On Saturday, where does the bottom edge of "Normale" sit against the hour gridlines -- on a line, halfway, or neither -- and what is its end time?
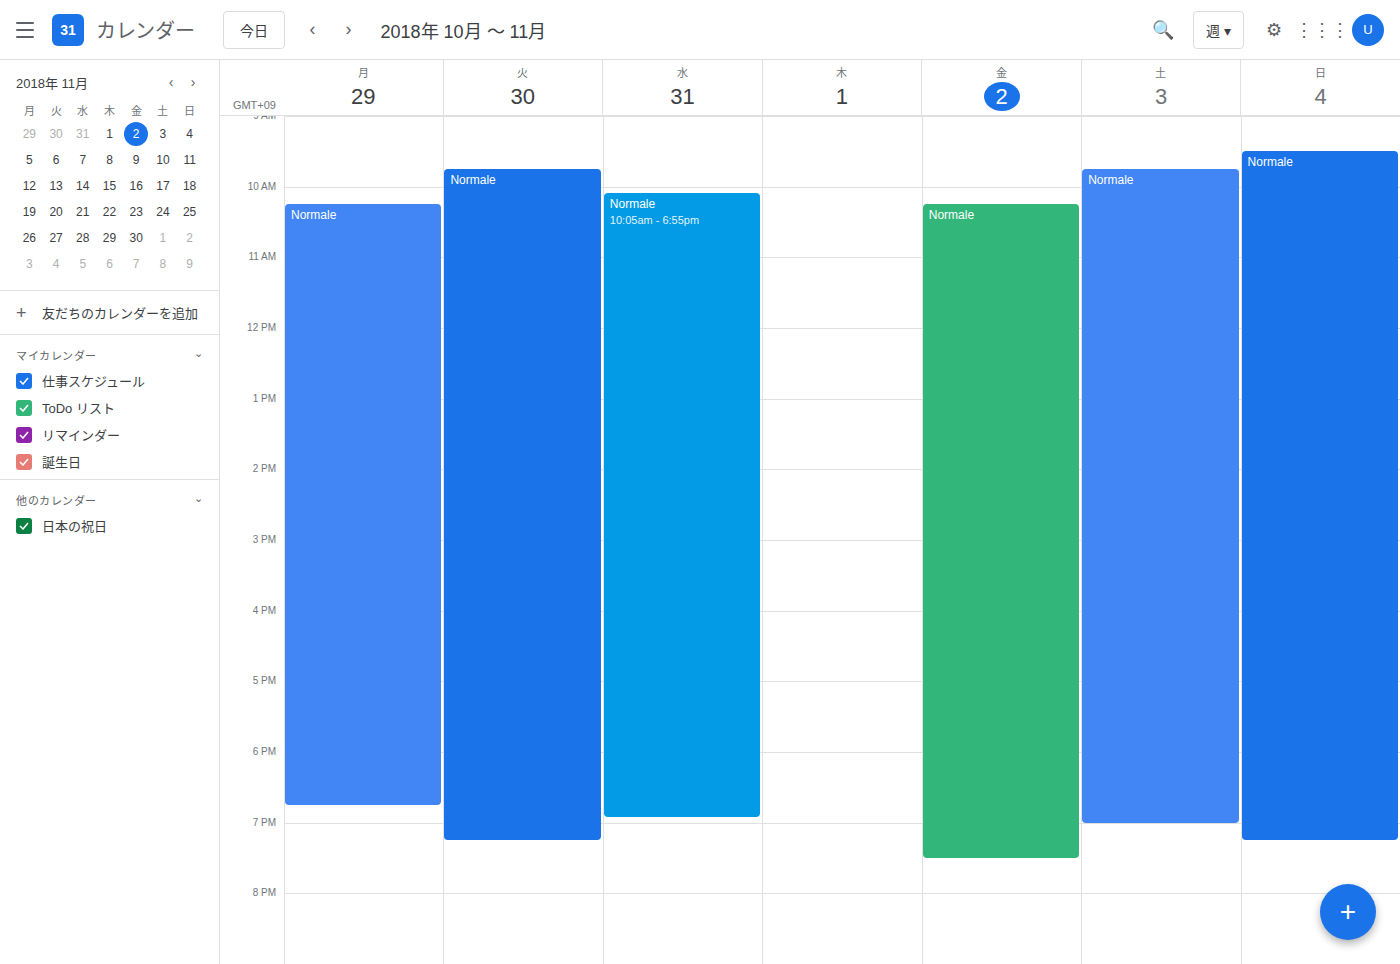
7:00 PM -- exactly on the 7 PM line.